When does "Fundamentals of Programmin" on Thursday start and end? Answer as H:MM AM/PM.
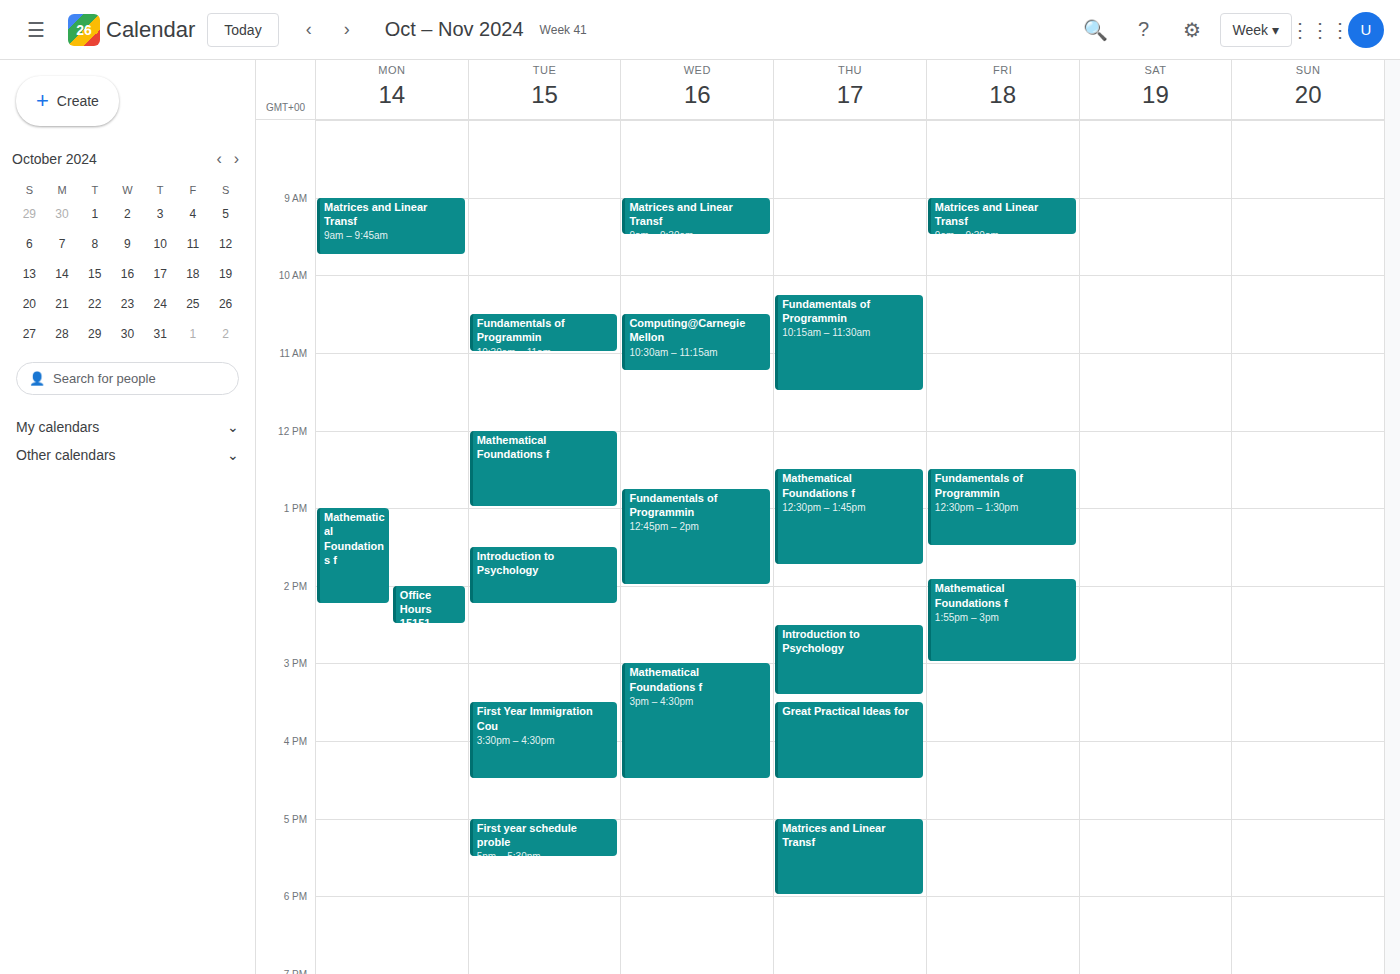
10:15 AM to 11:30 AM